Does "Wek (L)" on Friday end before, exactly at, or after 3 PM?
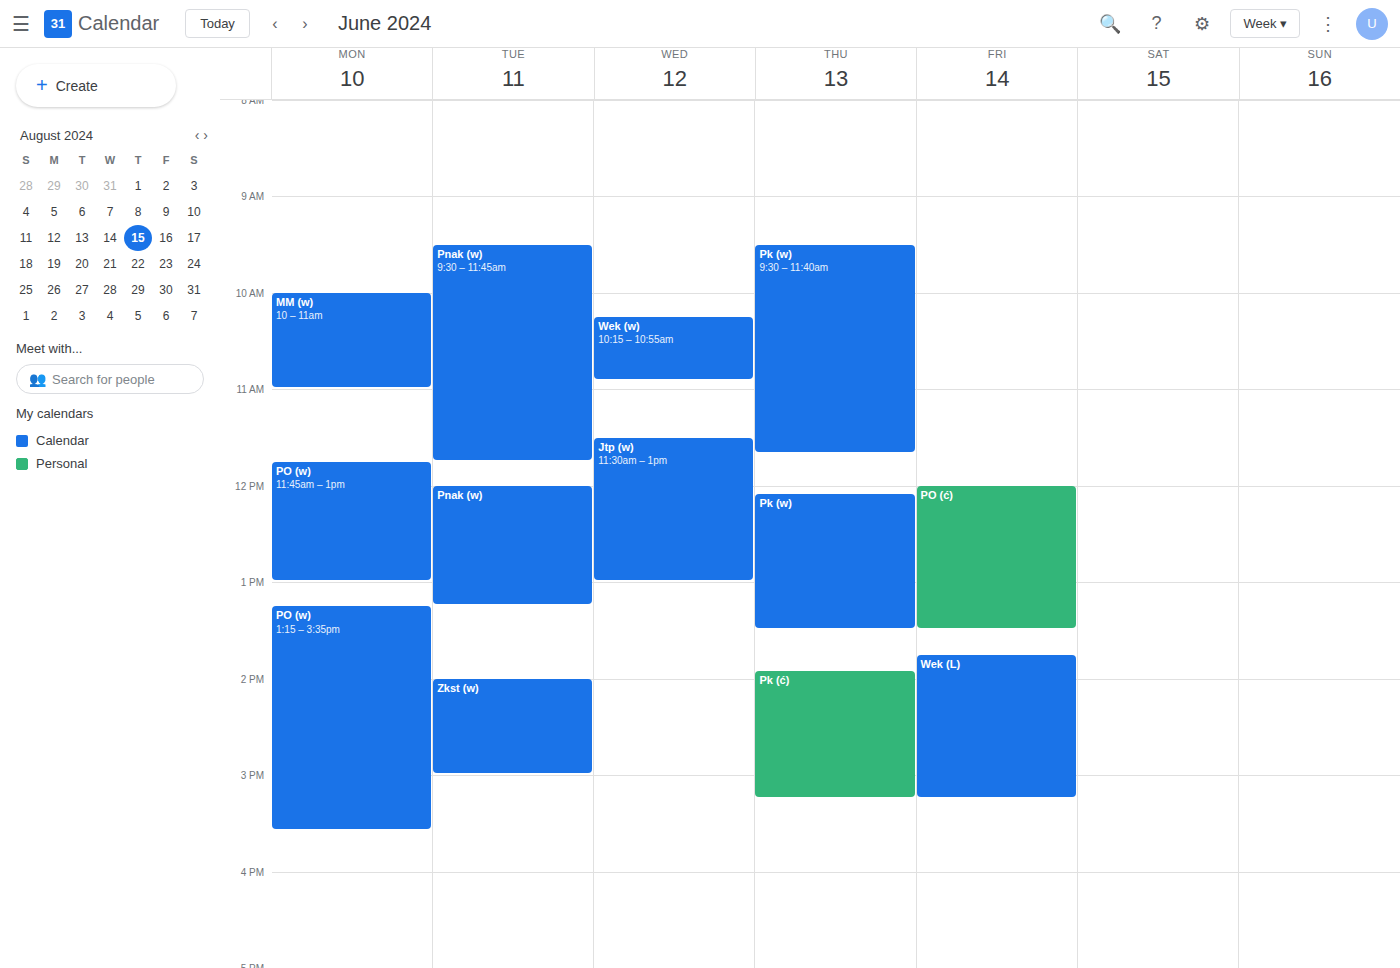
3:15 PM -- after 3 PM, 15 minutes below the 3 PM line.